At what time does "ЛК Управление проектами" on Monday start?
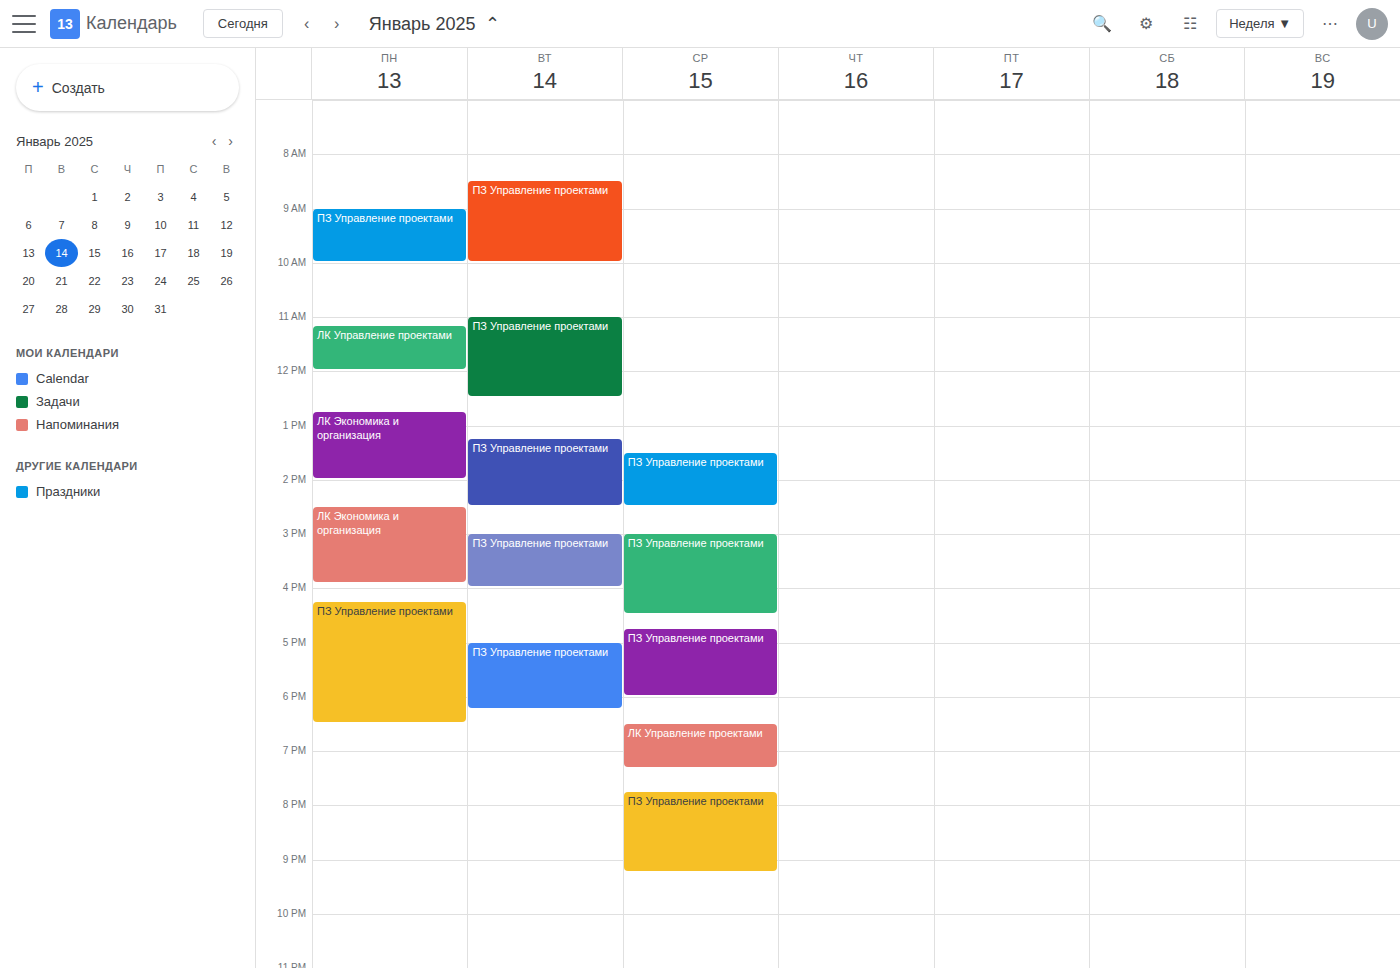
11:10 AM